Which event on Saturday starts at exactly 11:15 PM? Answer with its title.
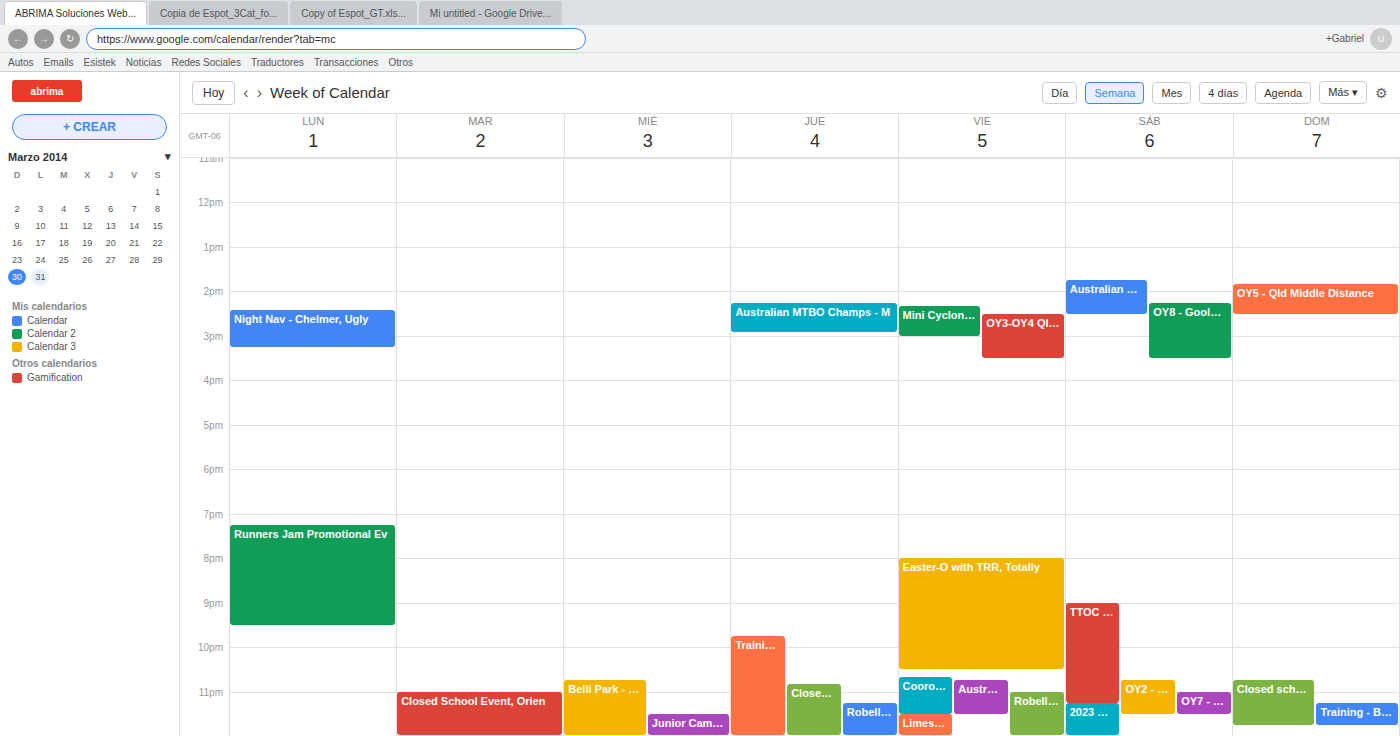
"2023 QLD Schools Champs"